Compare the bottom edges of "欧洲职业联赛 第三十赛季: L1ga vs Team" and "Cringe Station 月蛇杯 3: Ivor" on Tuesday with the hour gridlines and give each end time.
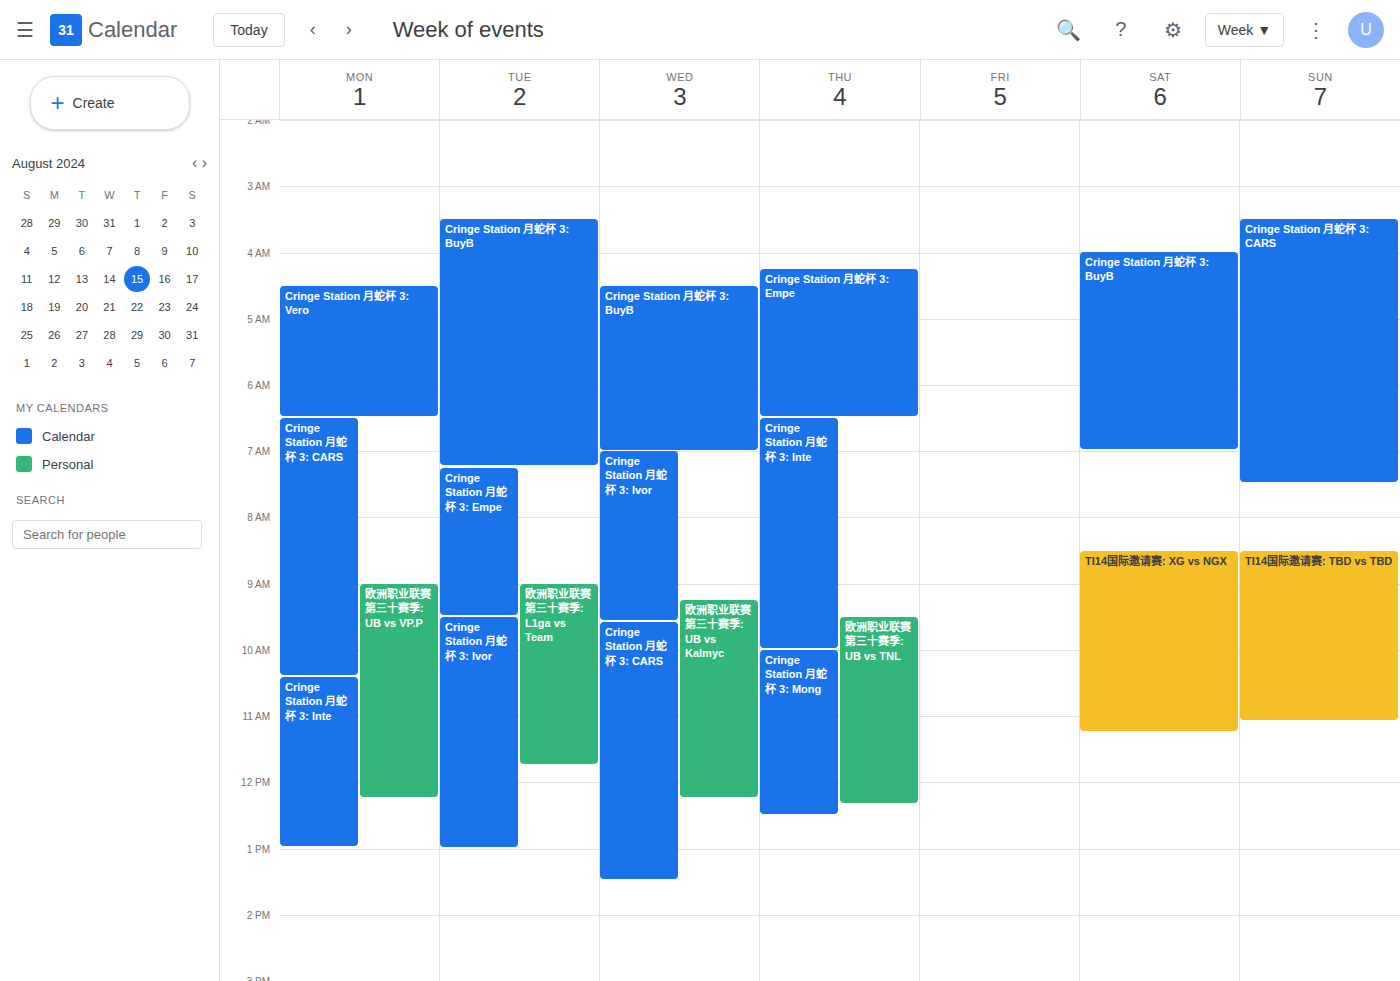
"欧洲职业联赛 第三十赛季: L1ga vs Team": 11:45 AM, neither: three quarters of the way from the 11 AM line to the 12 PM line. "Cringe Station 月蛇杯 3: Ivor": 1:00 PM, exactly on the 1 PM line.